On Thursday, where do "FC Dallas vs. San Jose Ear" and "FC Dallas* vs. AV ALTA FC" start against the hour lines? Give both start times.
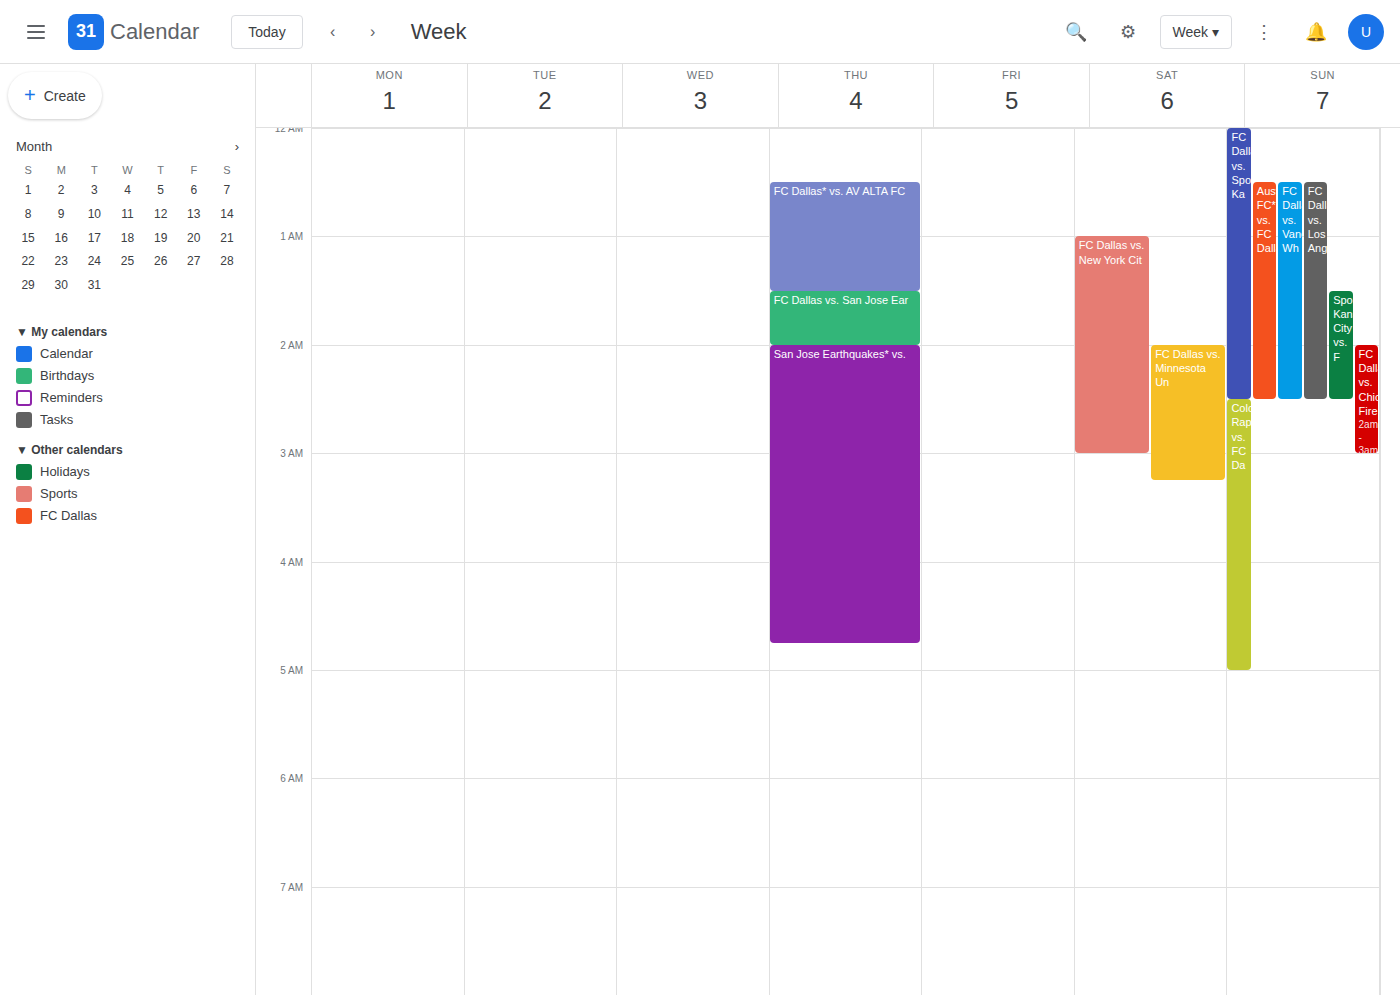
"FC Dallas vs. San Jose Ear": 1:30 AM, halfway between the 1 AM and 2 AM lines. "FC Dallas* vs. AV ALTA FC": 12:30 AM, halfway between the 12 AM and 1 AM lines.